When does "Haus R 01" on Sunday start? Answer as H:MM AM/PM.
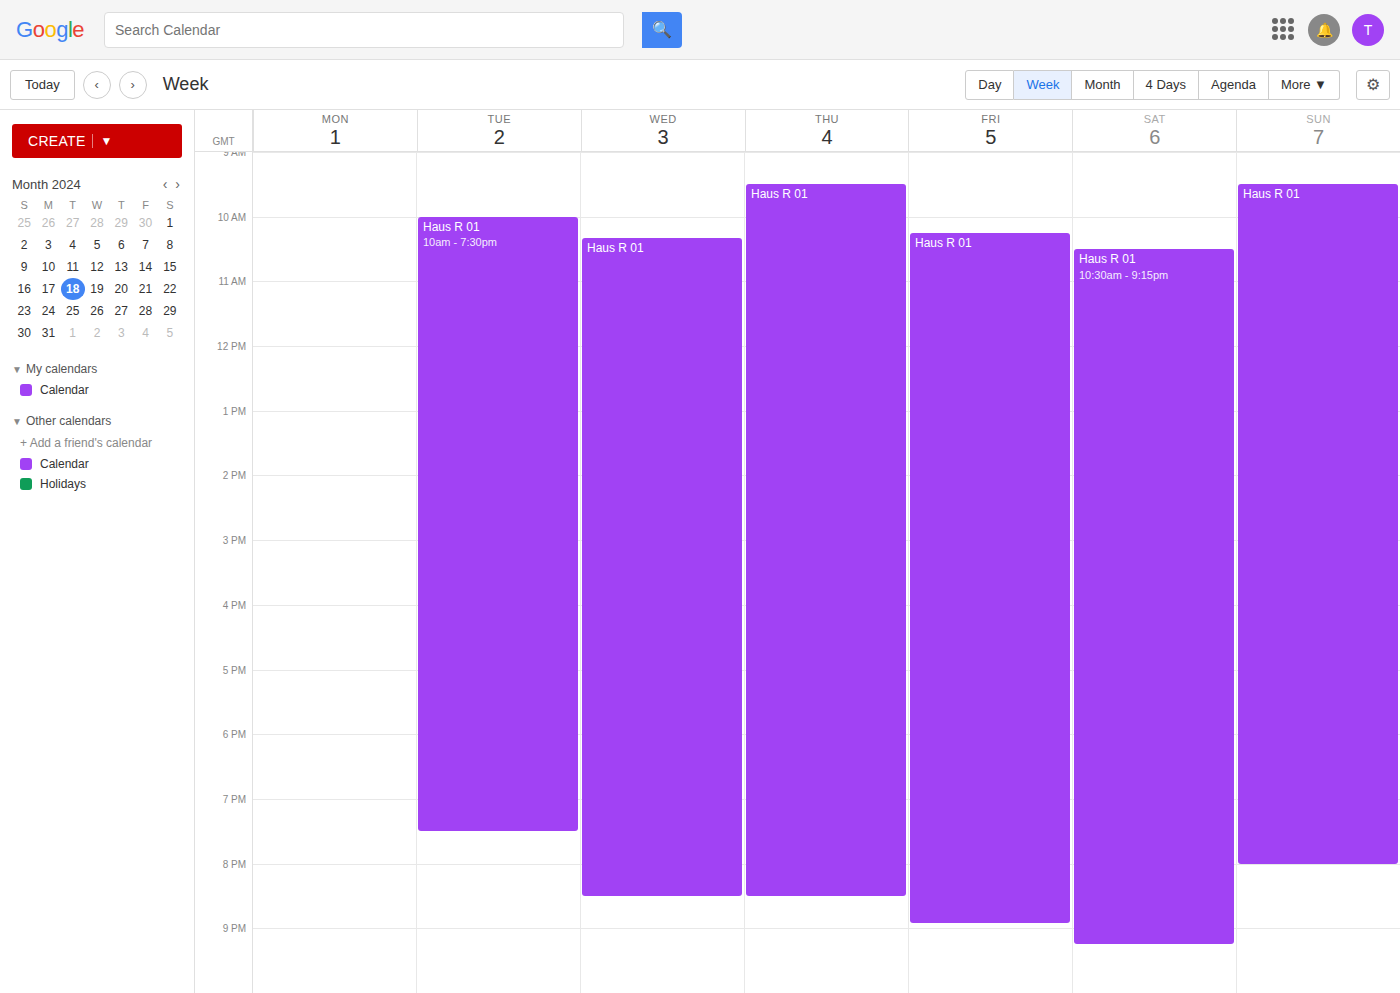
9:30 AM